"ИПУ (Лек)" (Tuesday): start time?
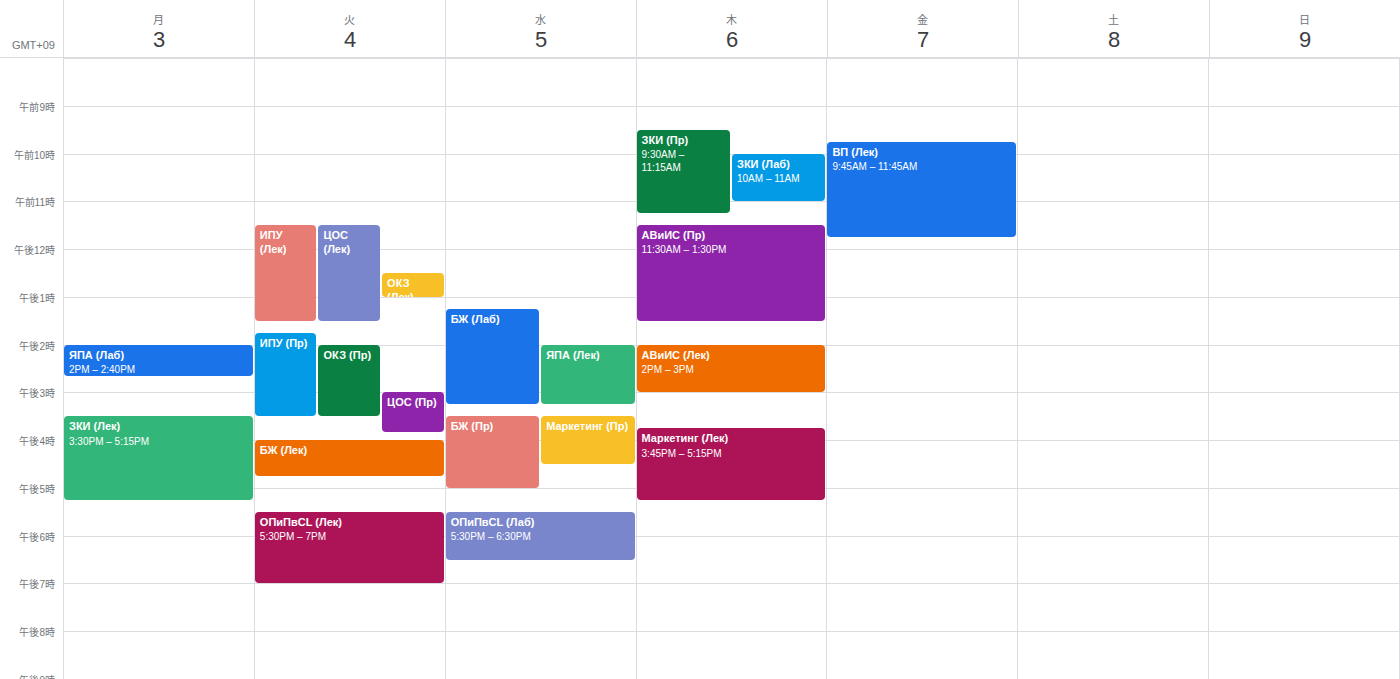
11:30 AM